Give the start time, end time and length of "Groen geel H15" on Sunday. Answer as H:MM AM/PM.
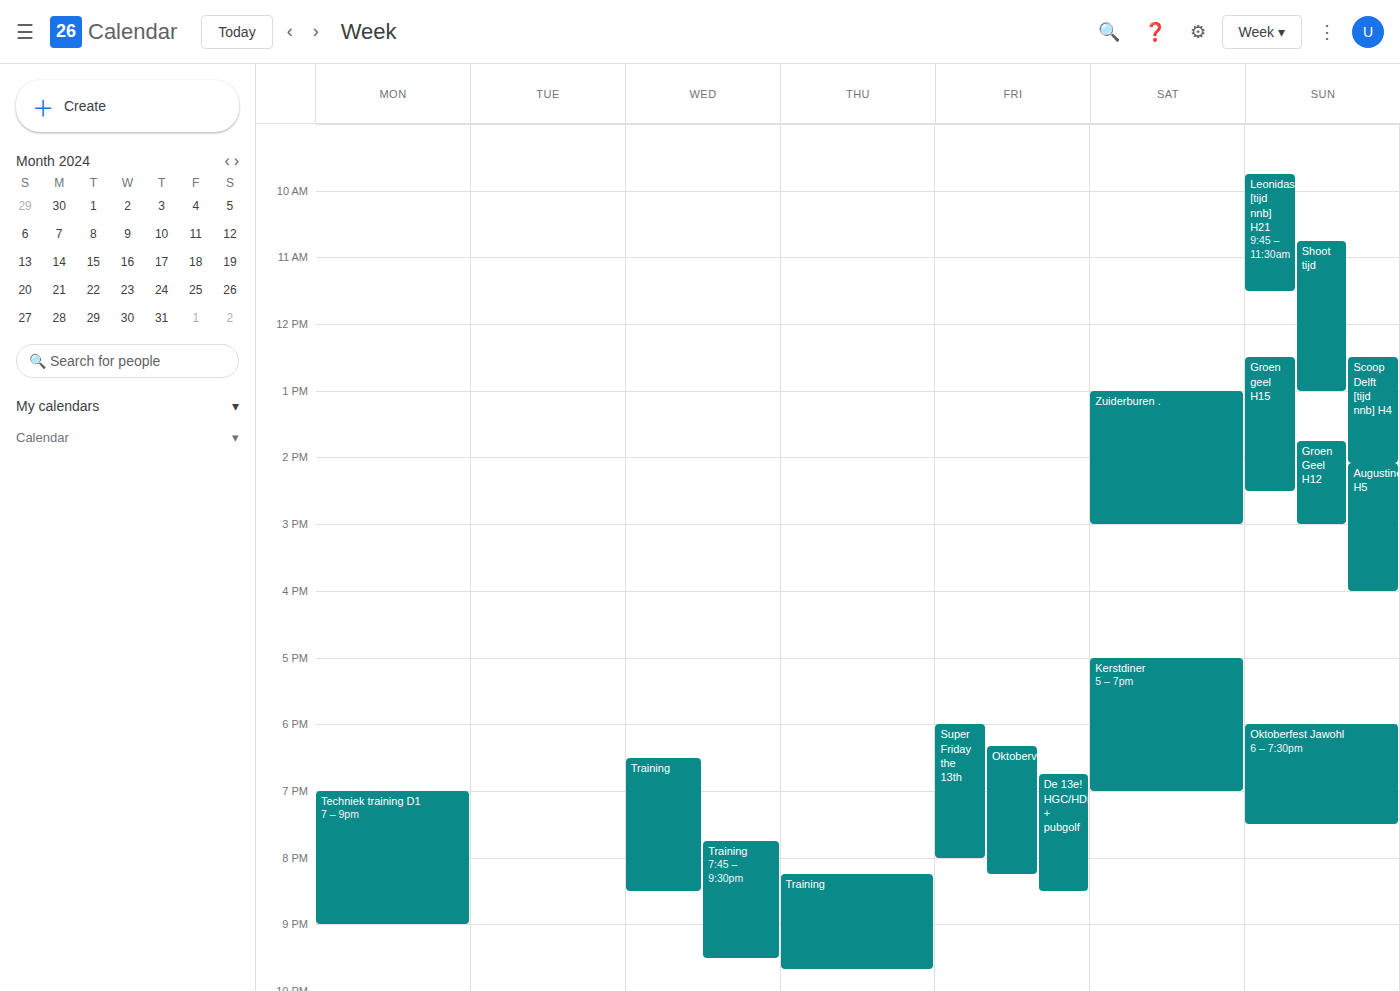
12:30 PM to 2:30 PM, 2 hours